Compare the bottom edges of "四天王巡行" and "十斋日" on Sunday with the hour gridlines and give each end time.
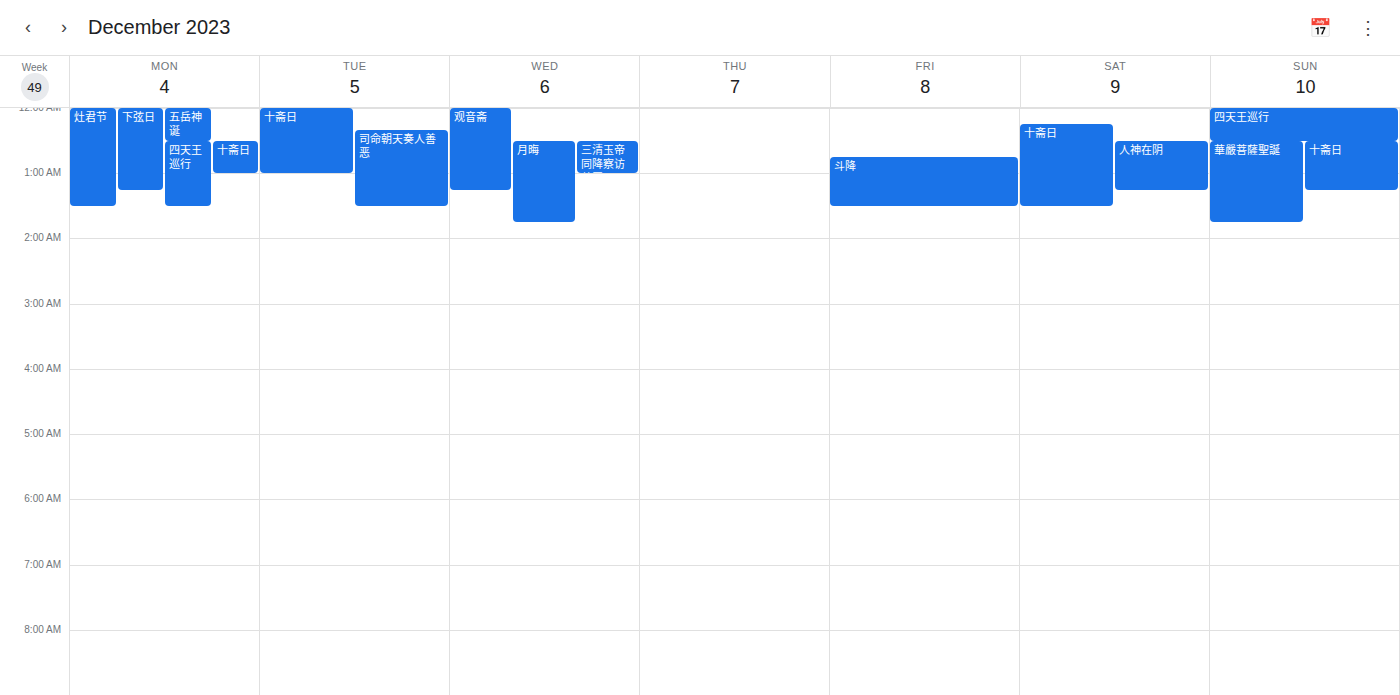
"四天王巡行": 12:30 AM, halfway between the 12 AM and 1 AM lines. "十斋日": 1:15 AM, neither: a quarter of the way from the 1 AM line to the 2 AM line.